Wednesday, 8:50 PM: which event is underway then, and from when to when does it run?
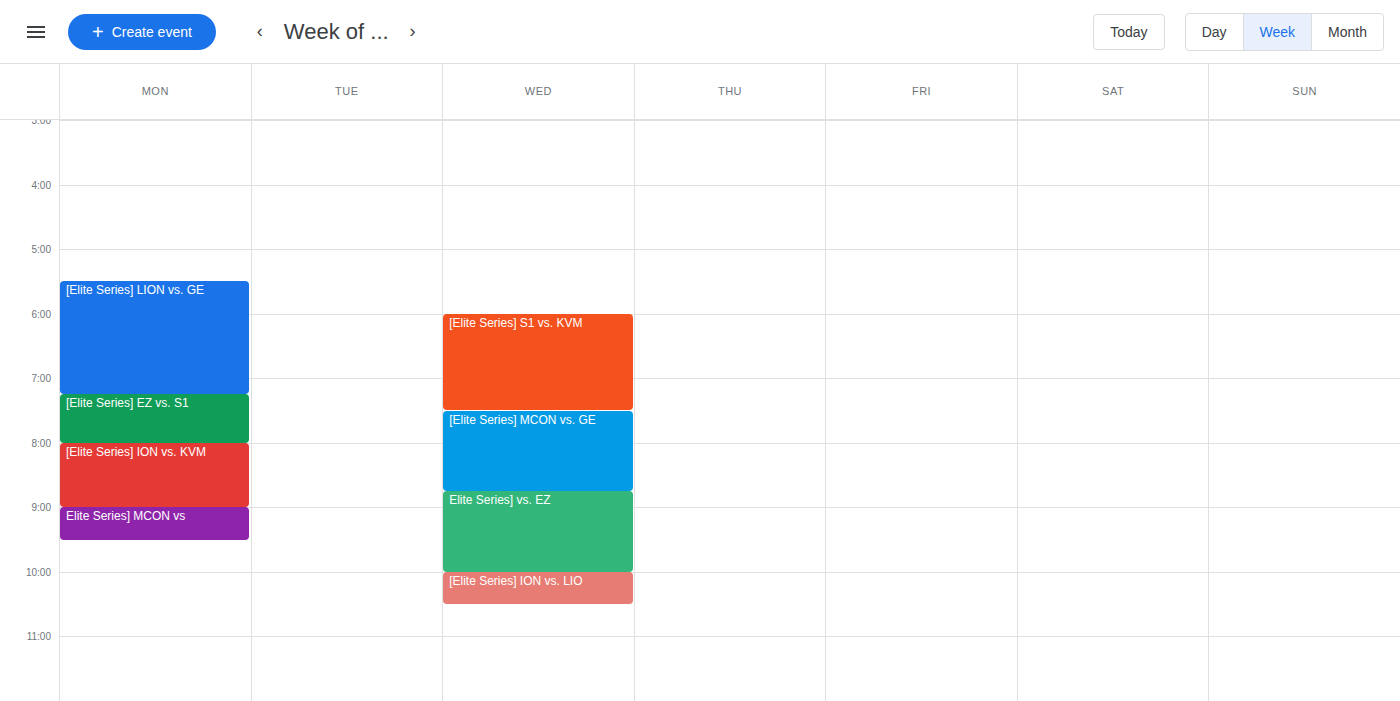
"Elite Series] vs. EZ", 8:45 PM to 10:00 PM